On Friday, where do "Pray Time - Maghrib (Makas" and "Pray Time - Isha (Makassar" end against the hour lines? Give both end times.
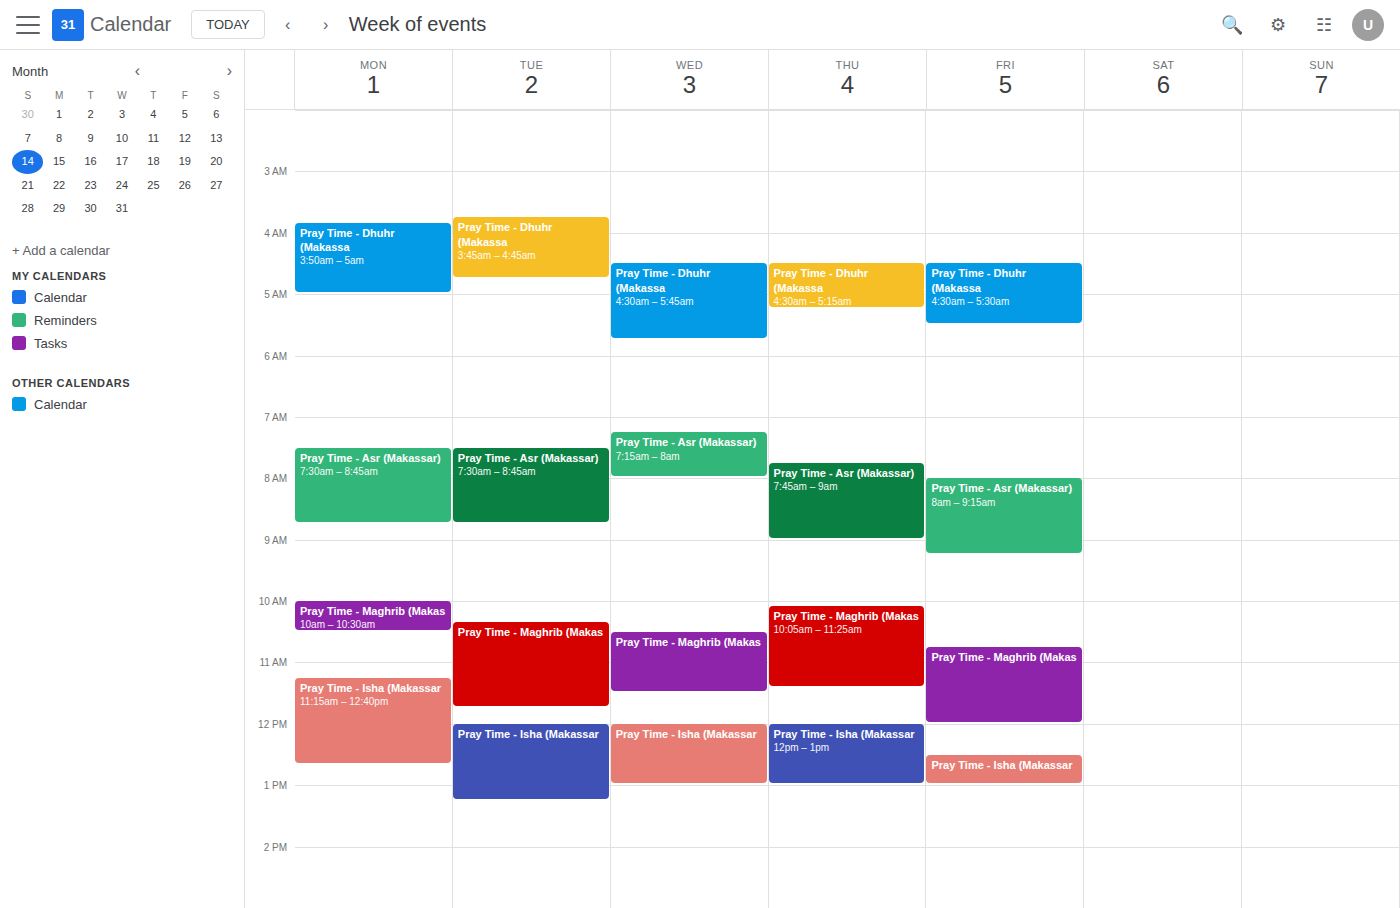
"Pray Time - Maghrib (Makas": 12:00 PM, exactly on the 12 PM line. "Pray Time - Isha (Makassar": 1:00 PM, exactly on the 1 PM line.